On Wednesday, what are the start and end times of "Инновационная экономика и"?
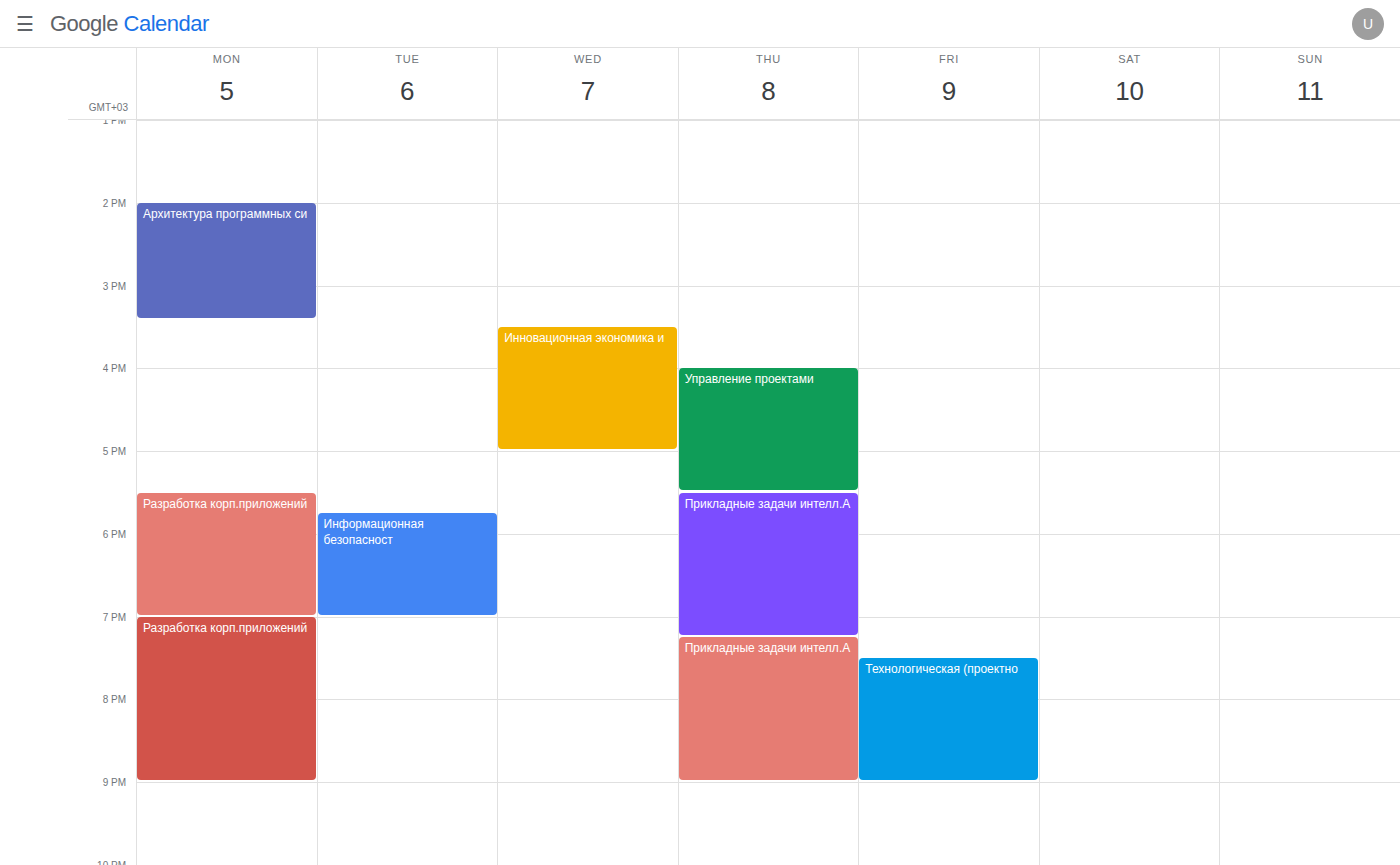
15:30 to 17:00